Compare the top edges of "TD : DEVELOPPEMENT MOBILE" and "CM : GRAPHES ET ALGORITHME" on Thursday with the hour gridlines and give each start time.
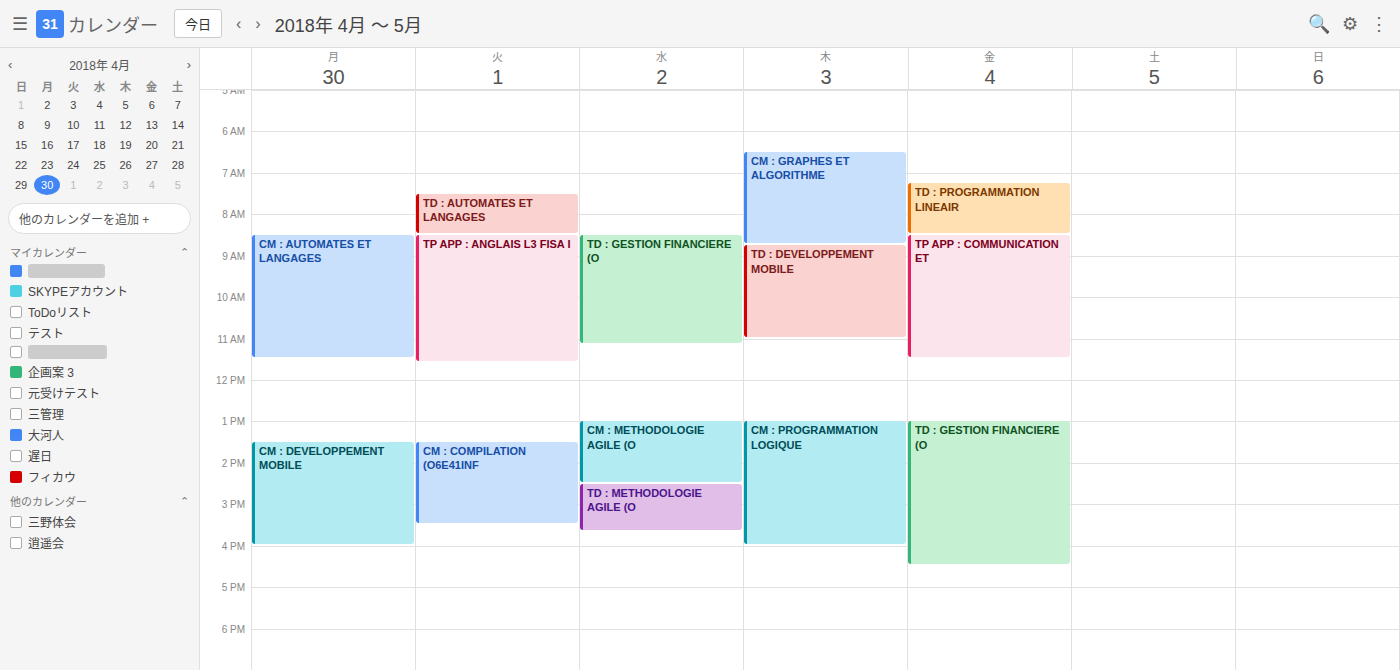
"TD : DEVELOPPEMENT MOBILE": 8:45 AM, neither: three quarters of the way from the 8 AM line to the 9 AM line. "CM : GRAPHES ET ALGORITHME": 6:30 AM, halfway between the 6 AM and 7 AM lines.